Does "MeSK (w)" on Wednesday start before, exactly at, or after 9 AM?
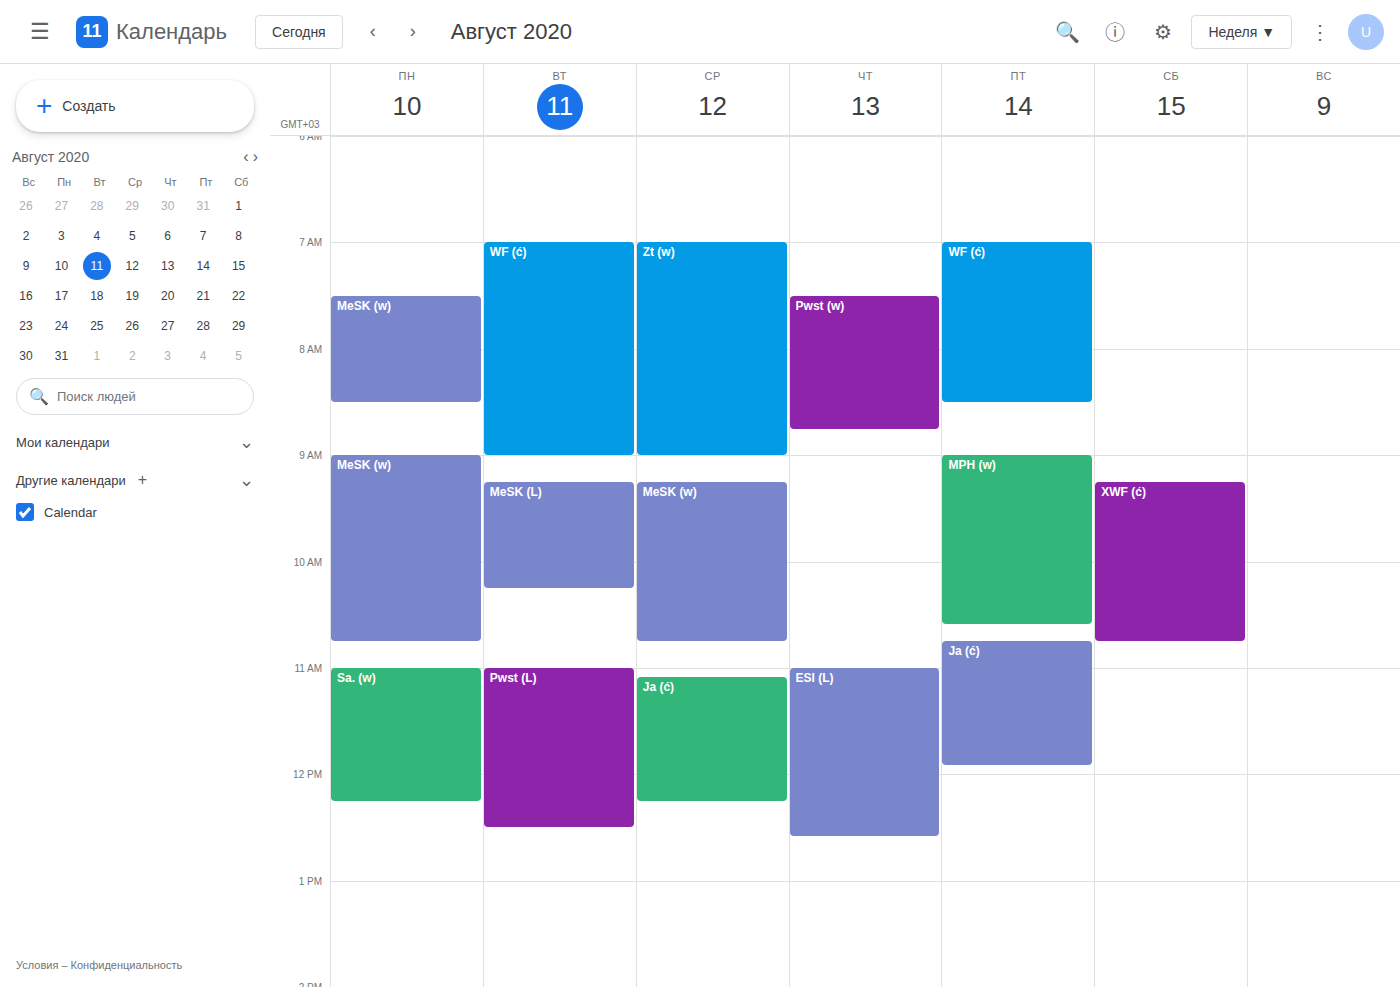
9:15 AM -- after 9 AM, 15 minutes below the 9 AM line.